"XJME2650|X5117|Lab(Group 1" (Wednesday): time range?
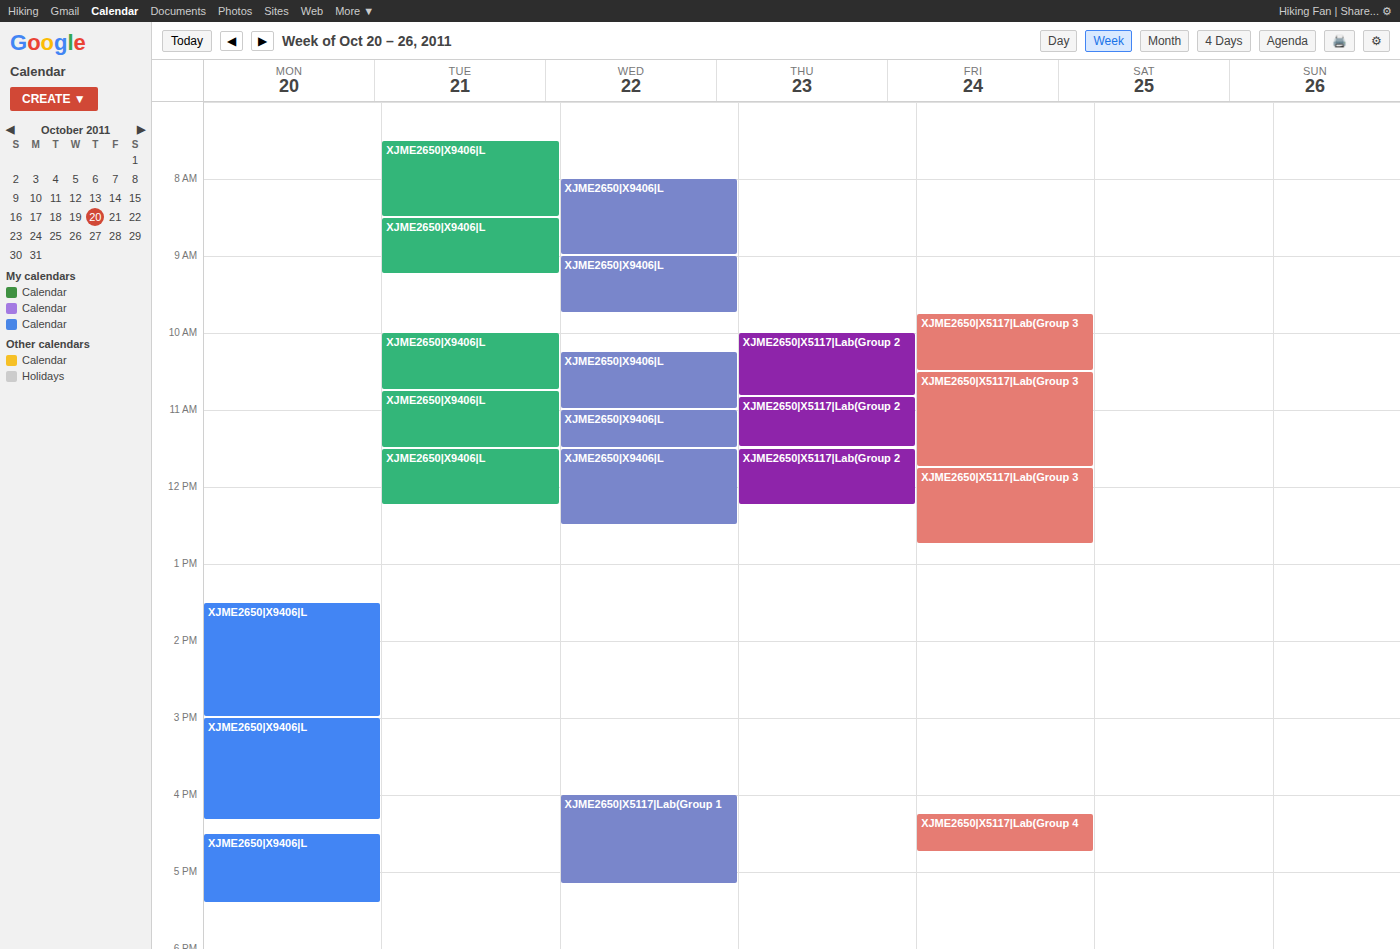
4:00 PM to 5:10 PM